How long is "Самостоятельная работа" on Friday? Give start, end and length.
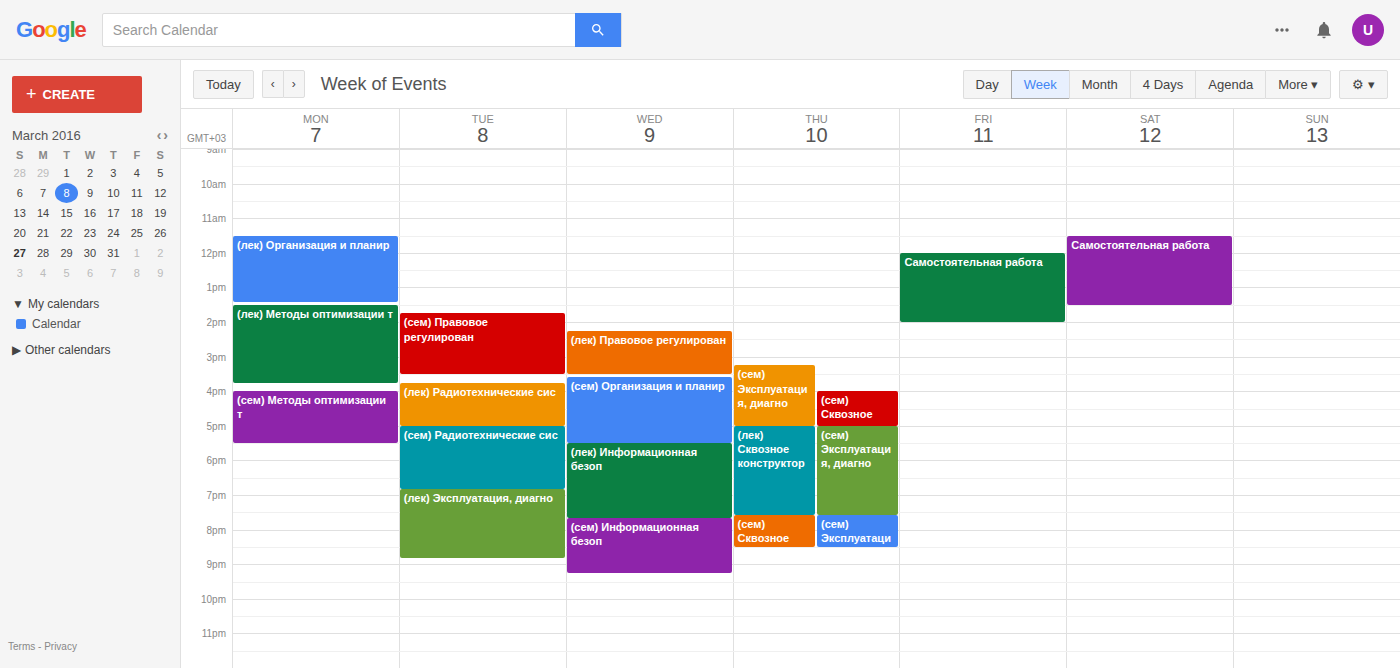
12:00 PM to 2:00 PM, 2 hours